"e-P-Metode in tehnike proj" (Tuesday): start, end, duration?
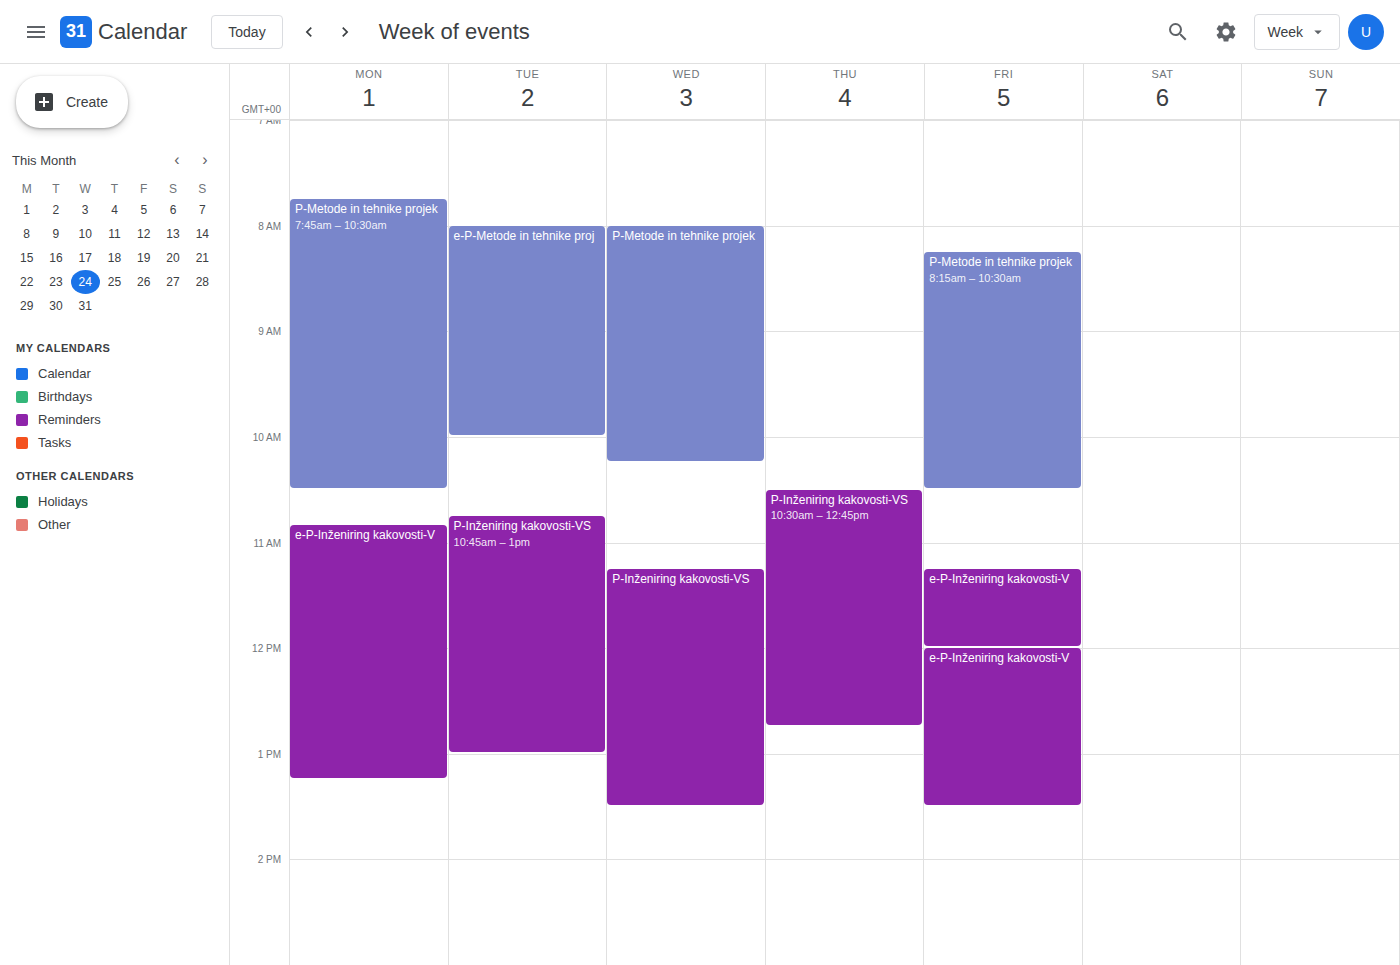
8:00 AM to 10:00 AM, 2 hours